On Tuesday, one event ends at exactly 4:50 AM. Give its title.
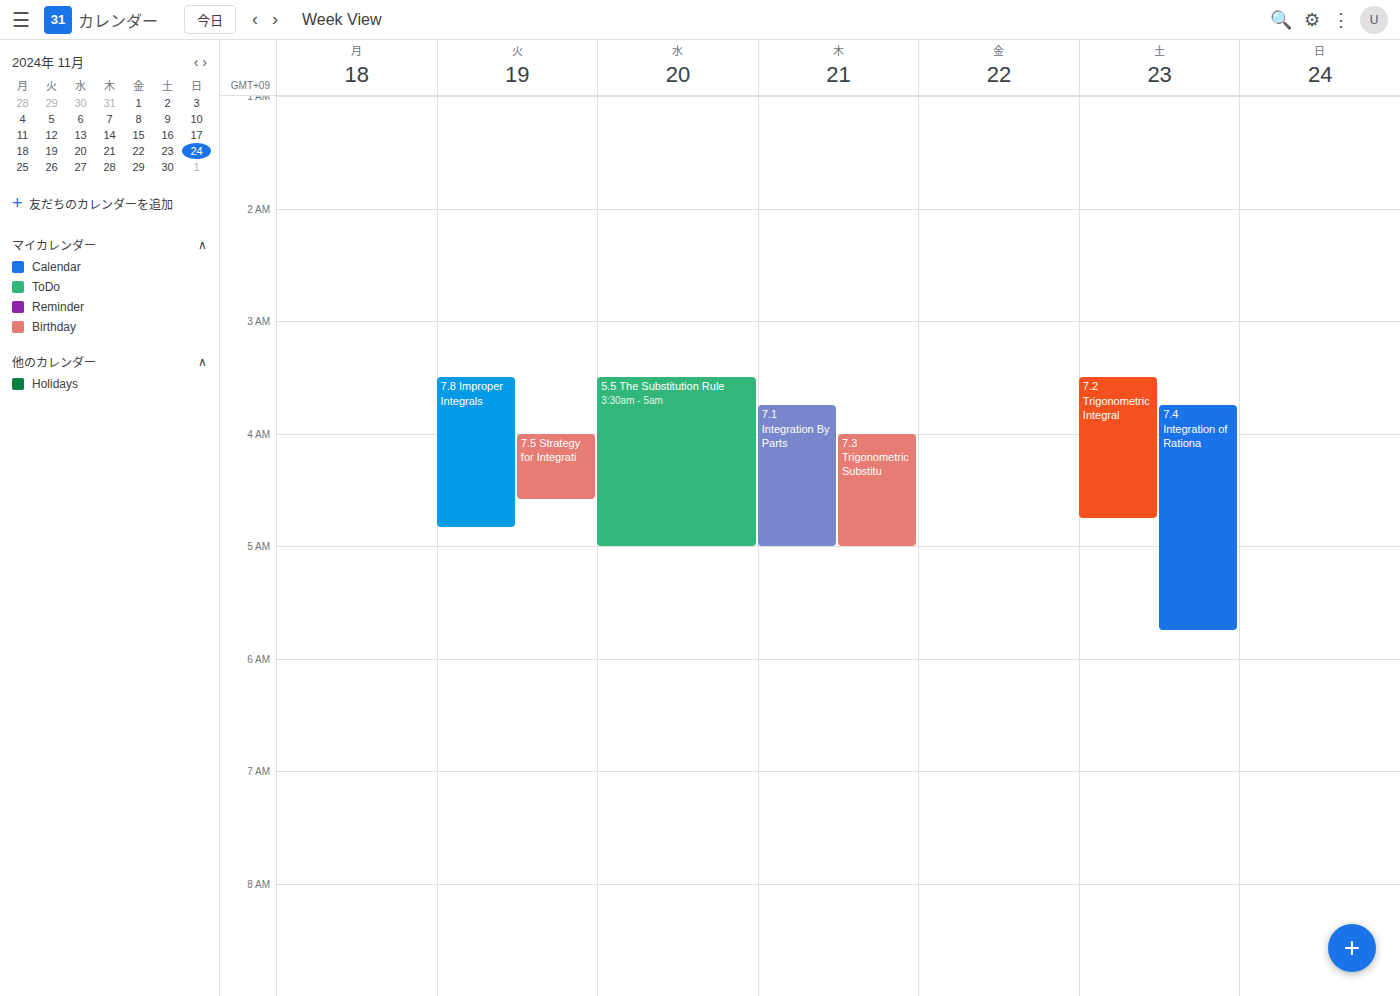
"7.8 Improper Integrals"